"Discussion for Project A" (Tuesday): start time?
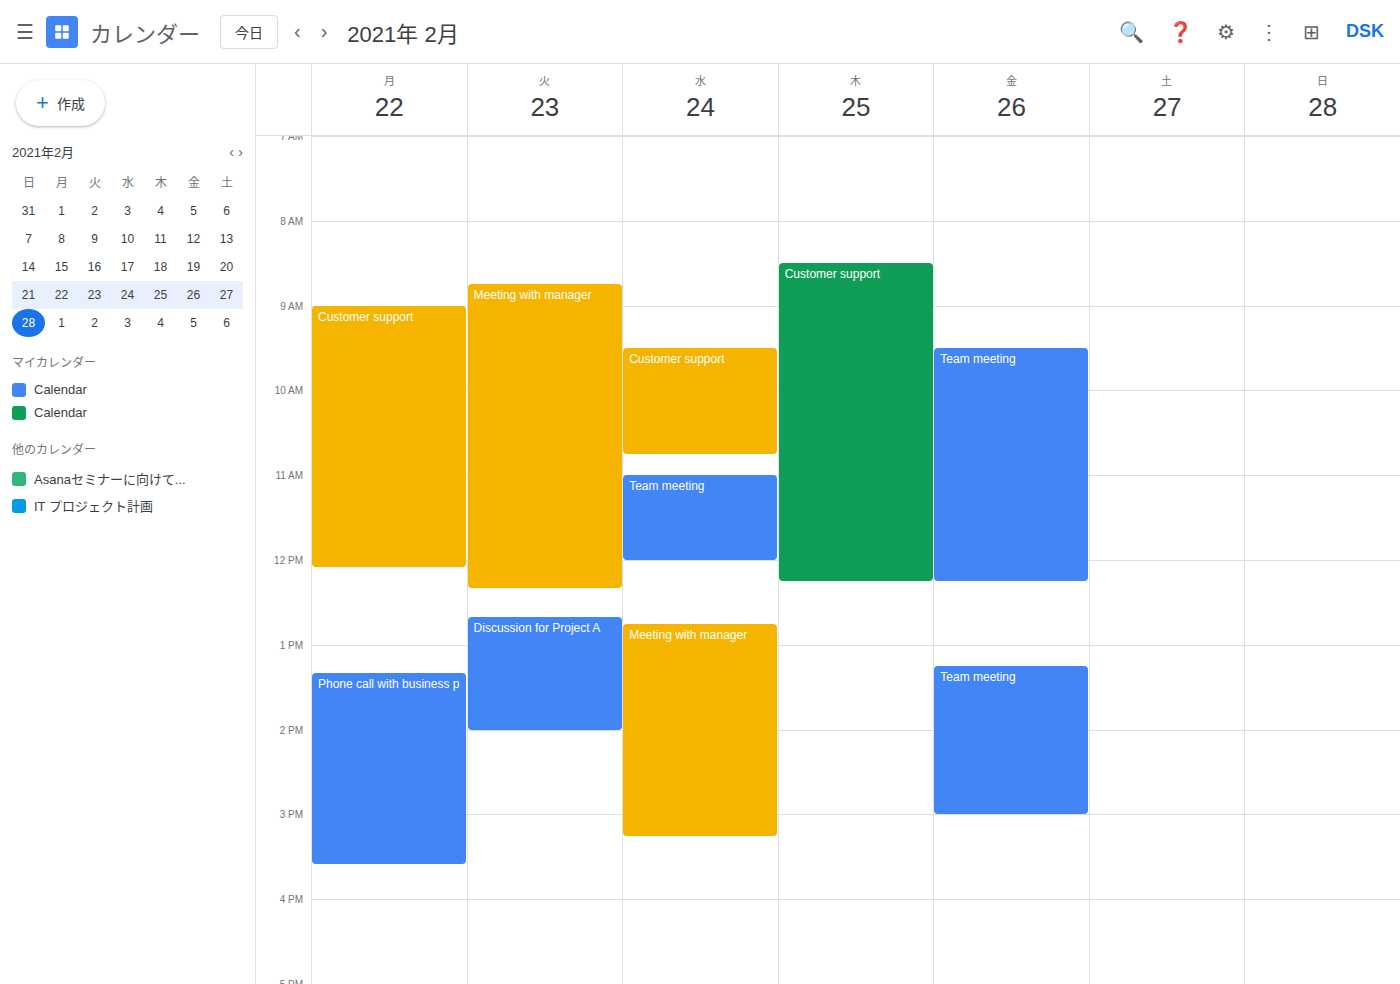
12:40